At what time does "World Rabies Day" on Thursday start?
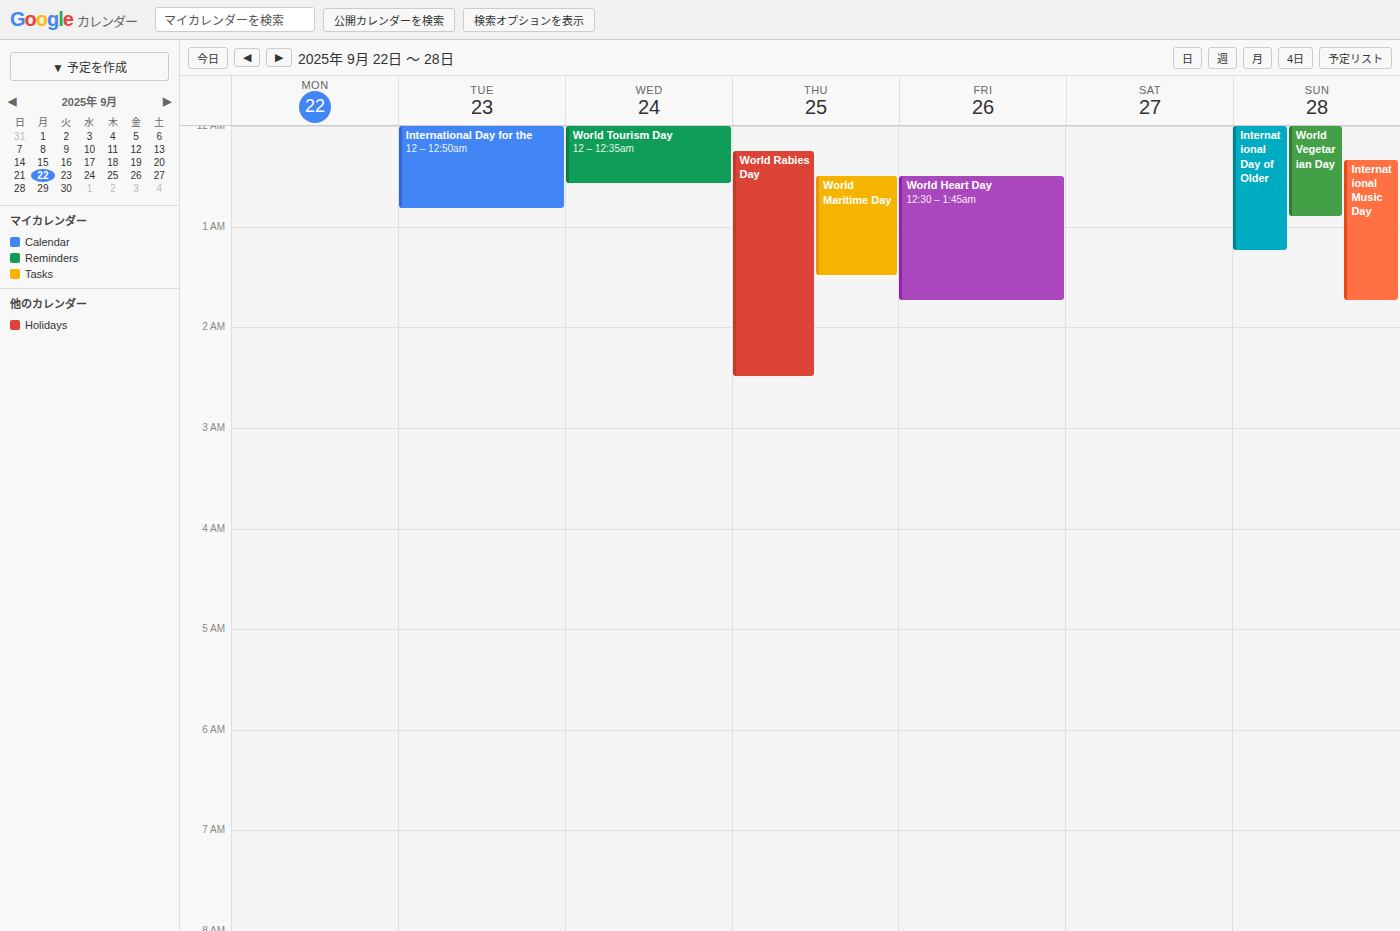
12:15 AM